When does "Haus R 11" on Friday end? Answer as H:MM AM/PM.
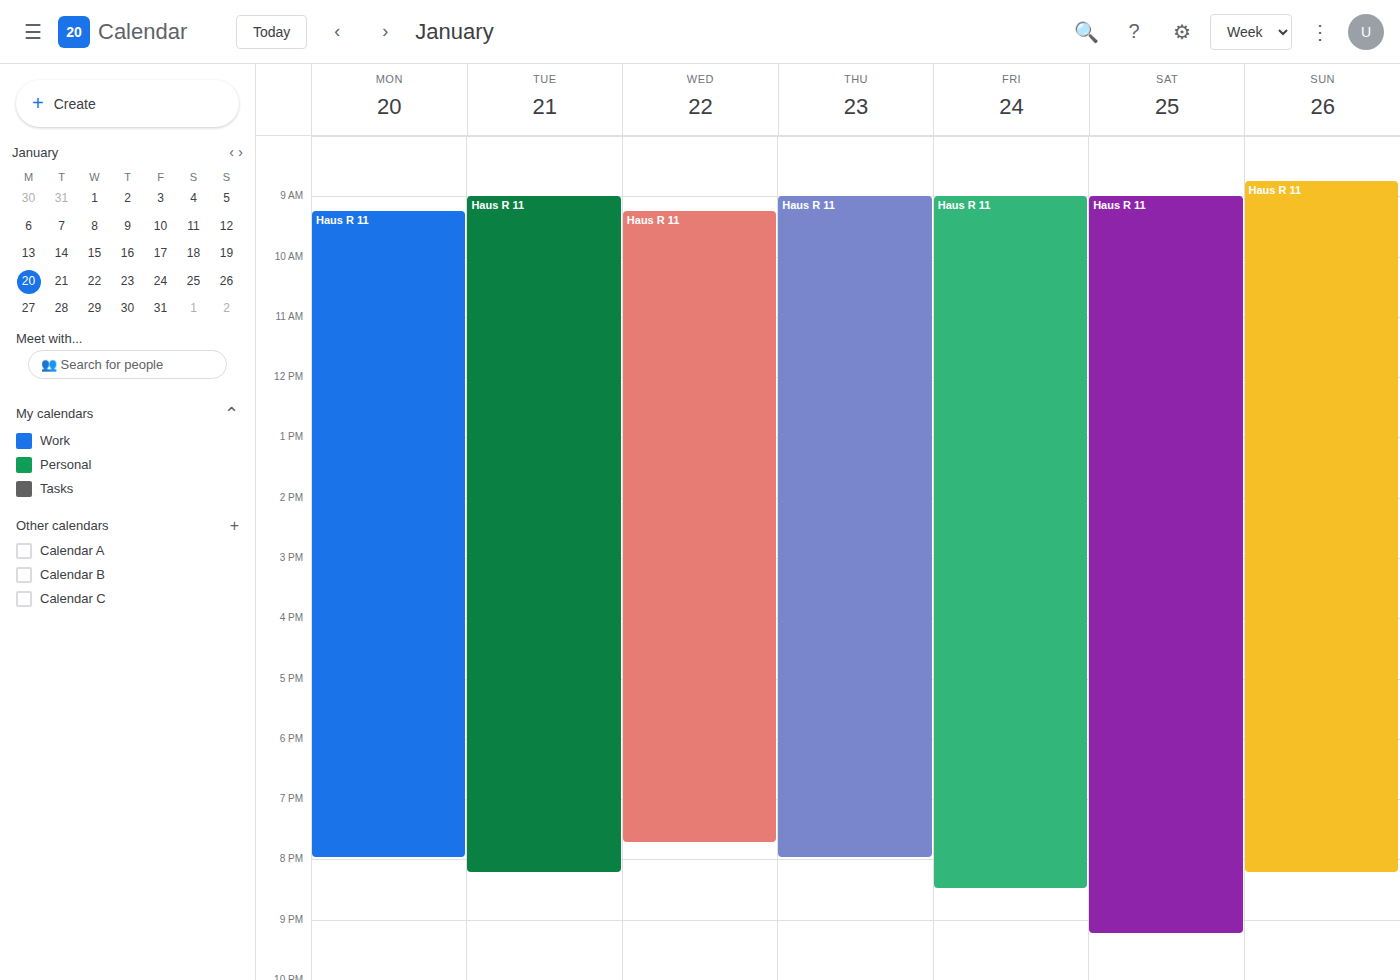
8:30 PM